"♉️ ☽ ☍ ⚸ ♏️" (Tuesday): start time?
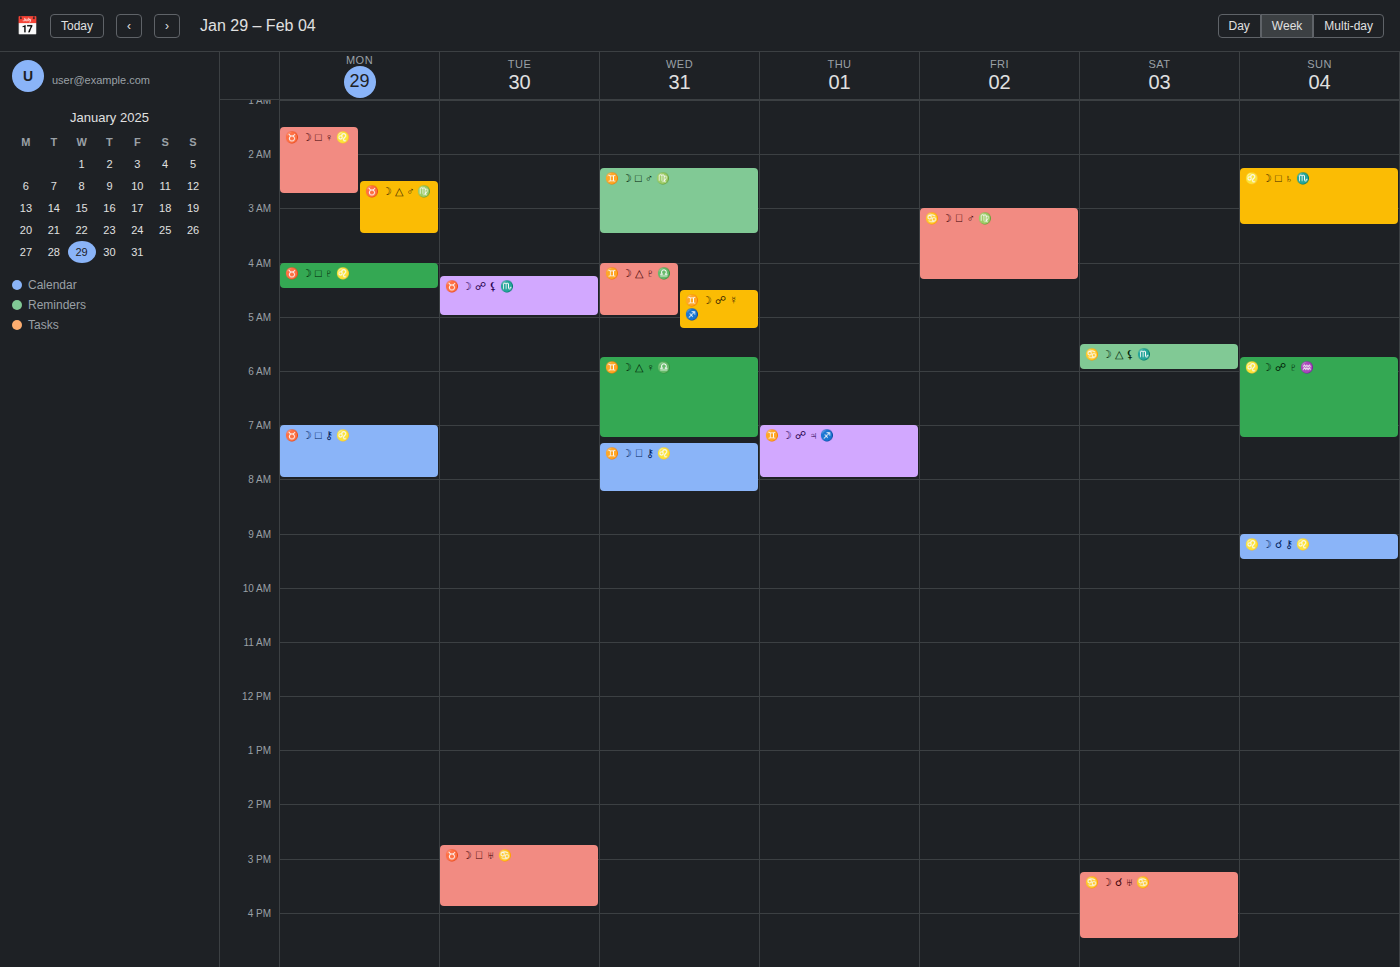
4:15 AM